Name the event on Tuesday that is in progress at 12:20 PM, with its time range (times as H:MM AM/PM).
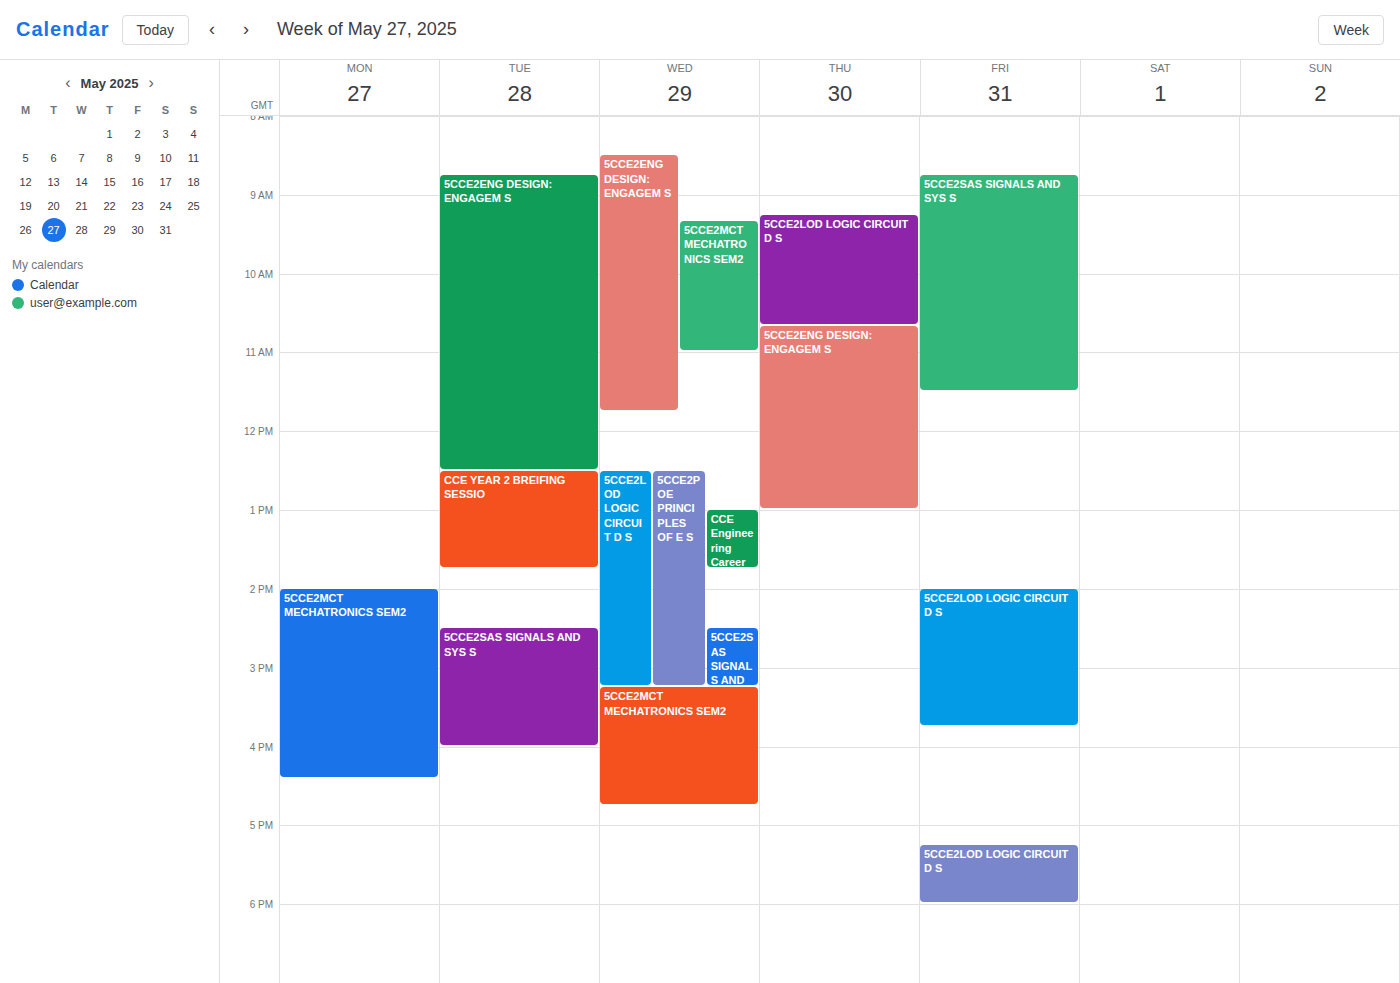
"5CCE2ENG DESIGN: ENGAGEM S", 8:45 AM to 12:30 PM